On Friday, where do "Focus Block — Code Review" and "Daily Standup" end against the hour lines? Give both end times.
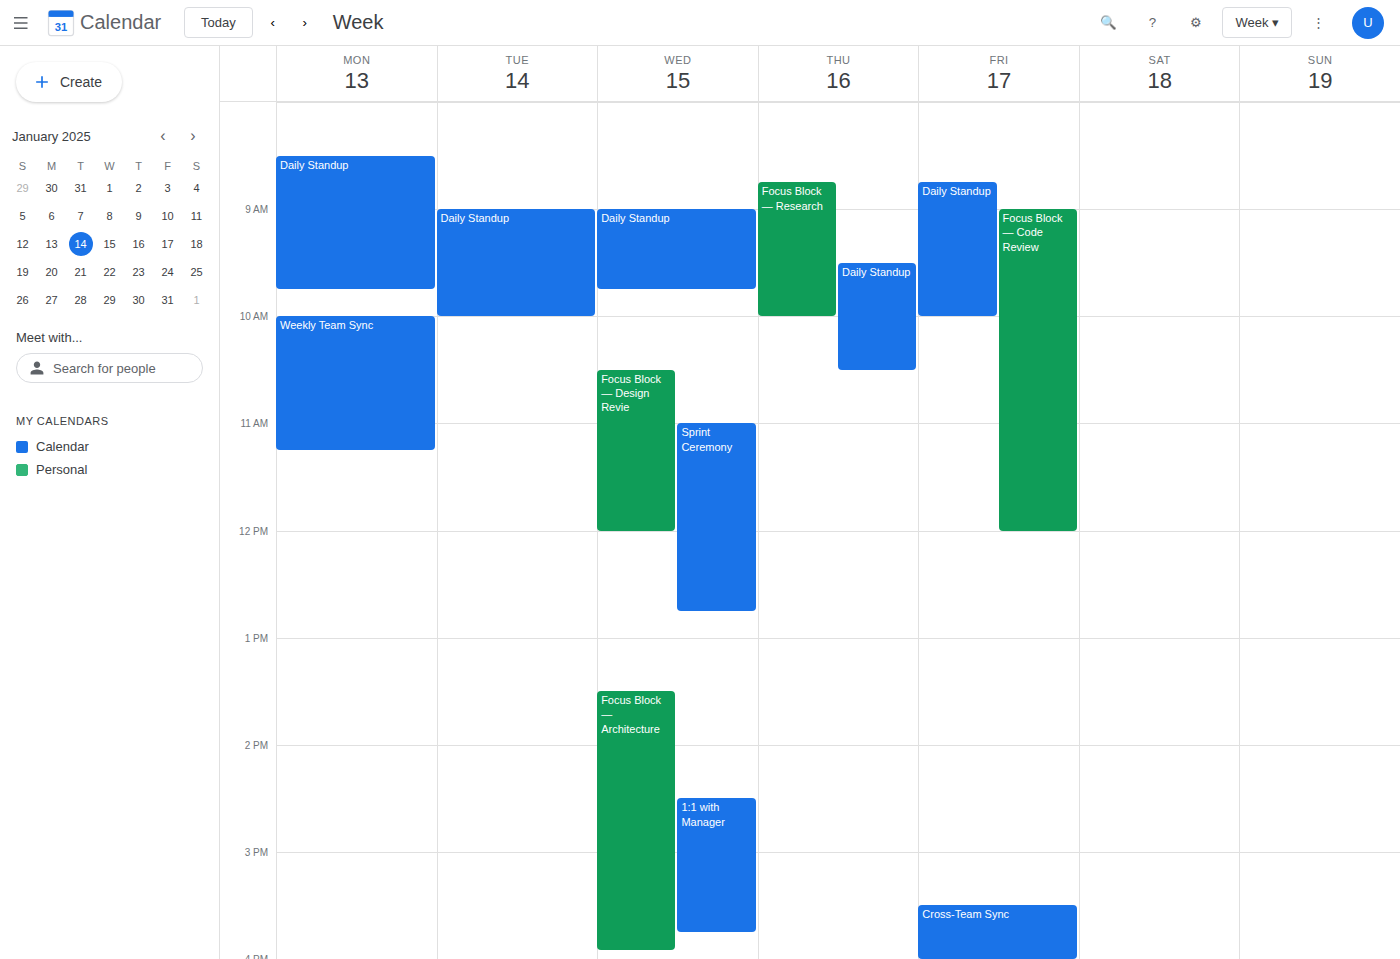
"Focus Block — Code Review": 12:00 PM, exactly on the 12 PM line. "Daily Standup": 10:00 AM, exactly on the 10 AM line.